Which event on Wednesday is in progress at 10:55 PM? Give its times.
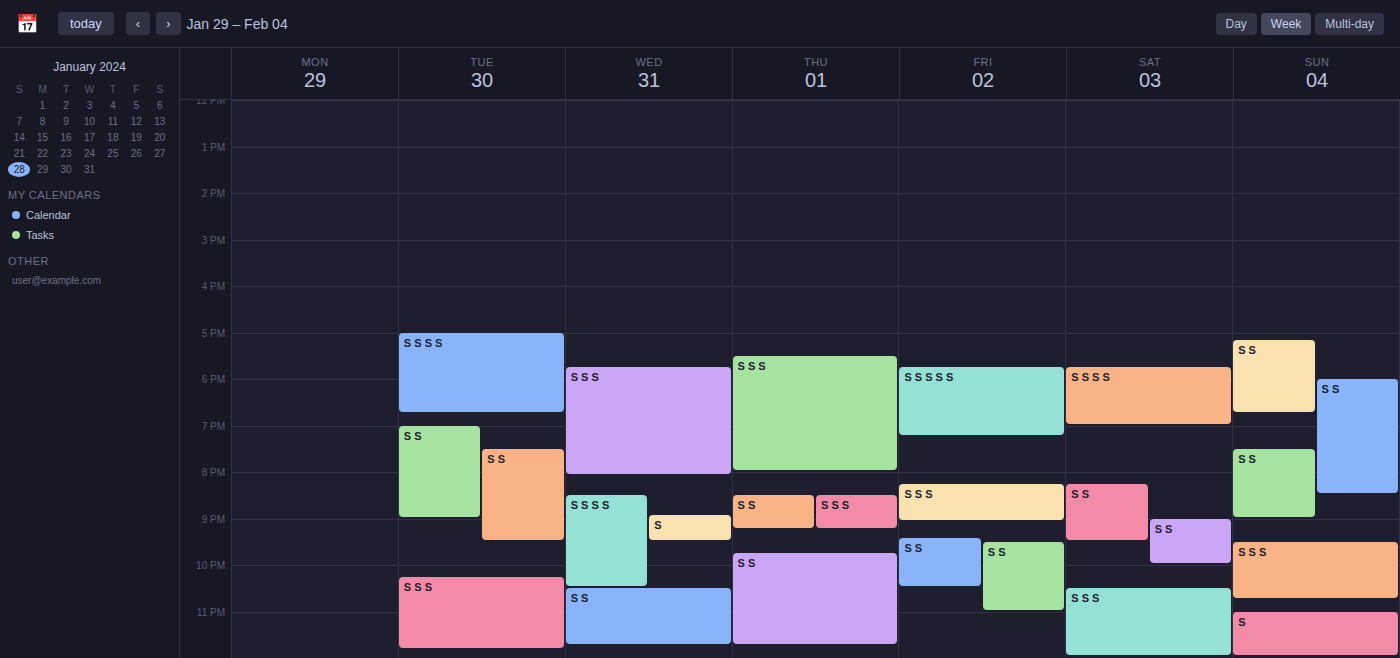
"S S", 10:30 PM to 11:45 PM